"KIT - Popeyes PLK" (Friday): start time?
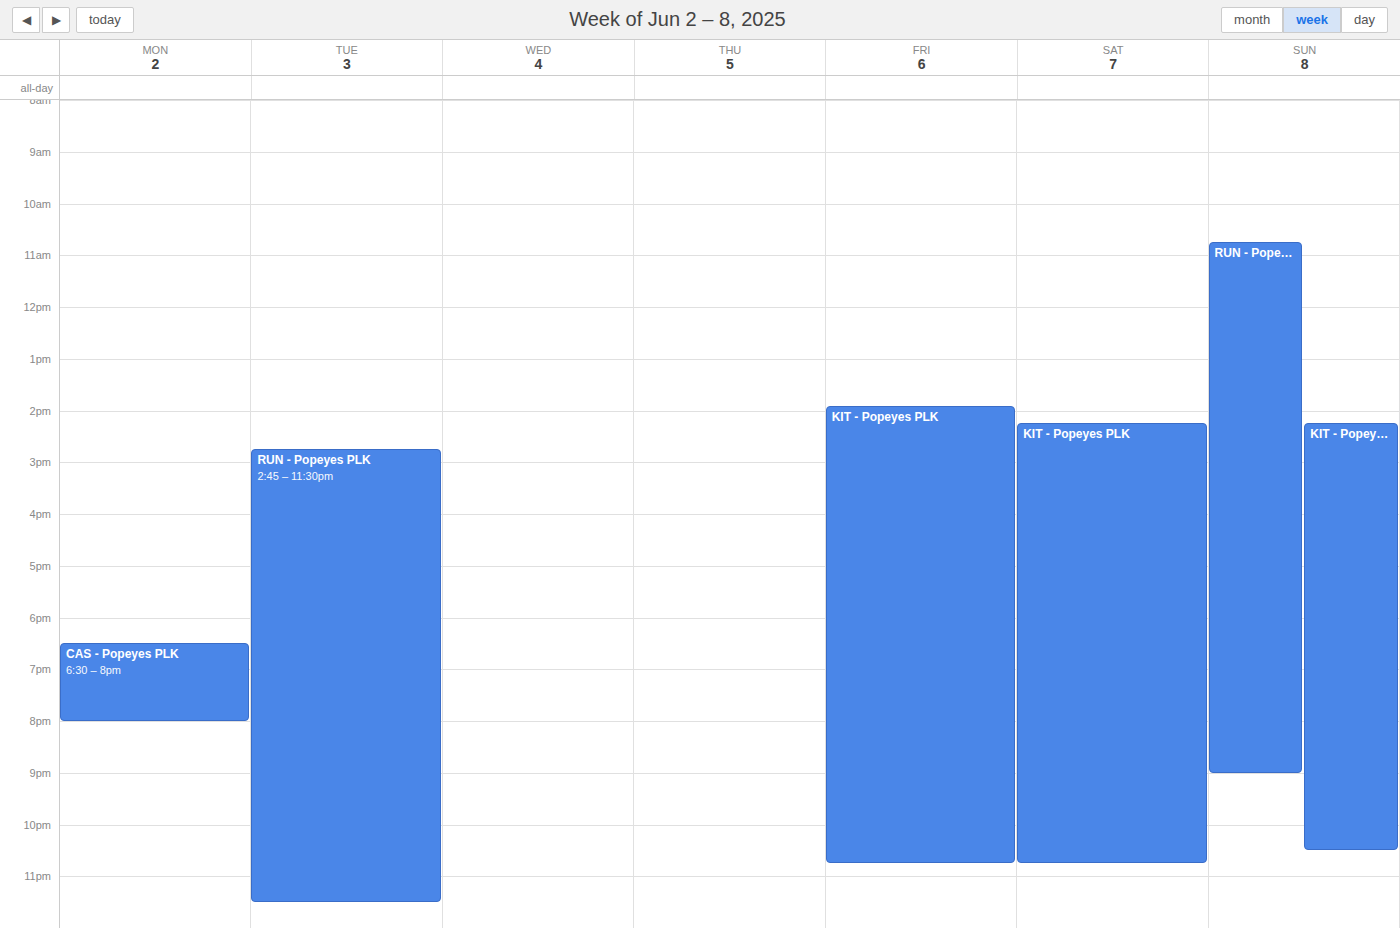
1:55 PM